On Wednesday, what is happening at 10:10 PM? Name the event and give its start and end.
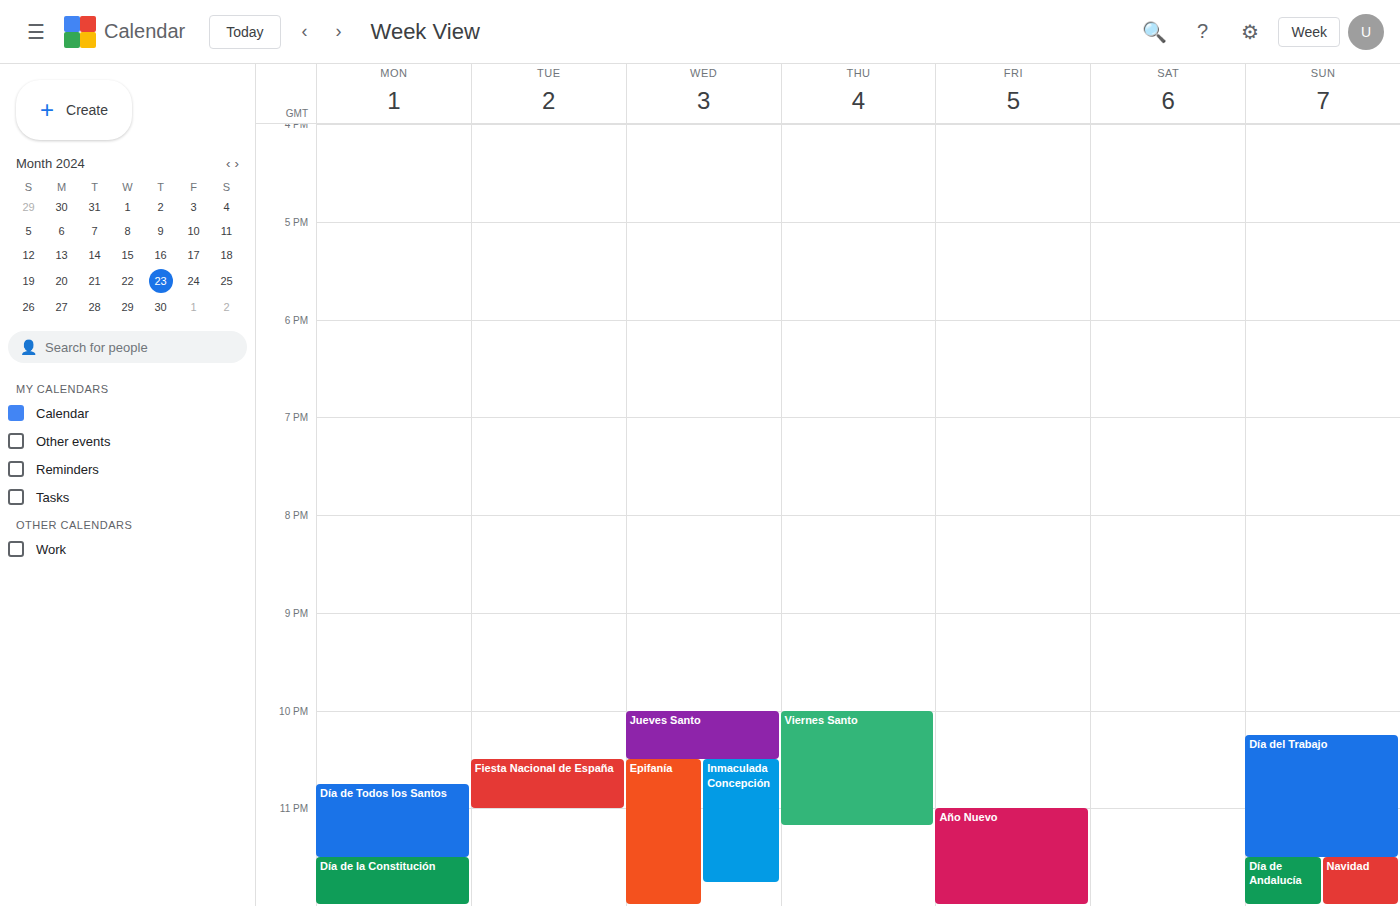
"Jueves Santo", 10:00 PM to 10:30 PM